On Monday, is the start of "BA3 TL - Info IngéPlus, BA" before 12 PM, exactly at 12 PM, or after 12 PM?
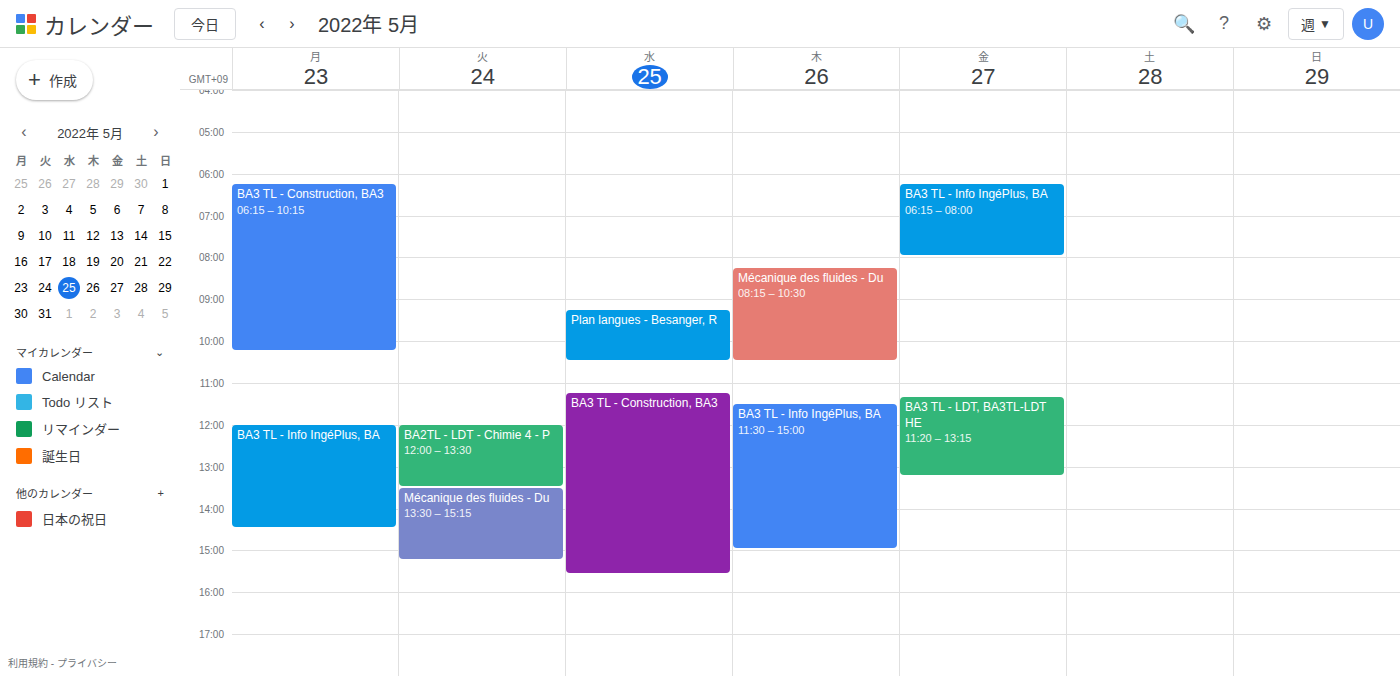
12:00 PM -- exactly at 12 PM, on the 12 PM line.